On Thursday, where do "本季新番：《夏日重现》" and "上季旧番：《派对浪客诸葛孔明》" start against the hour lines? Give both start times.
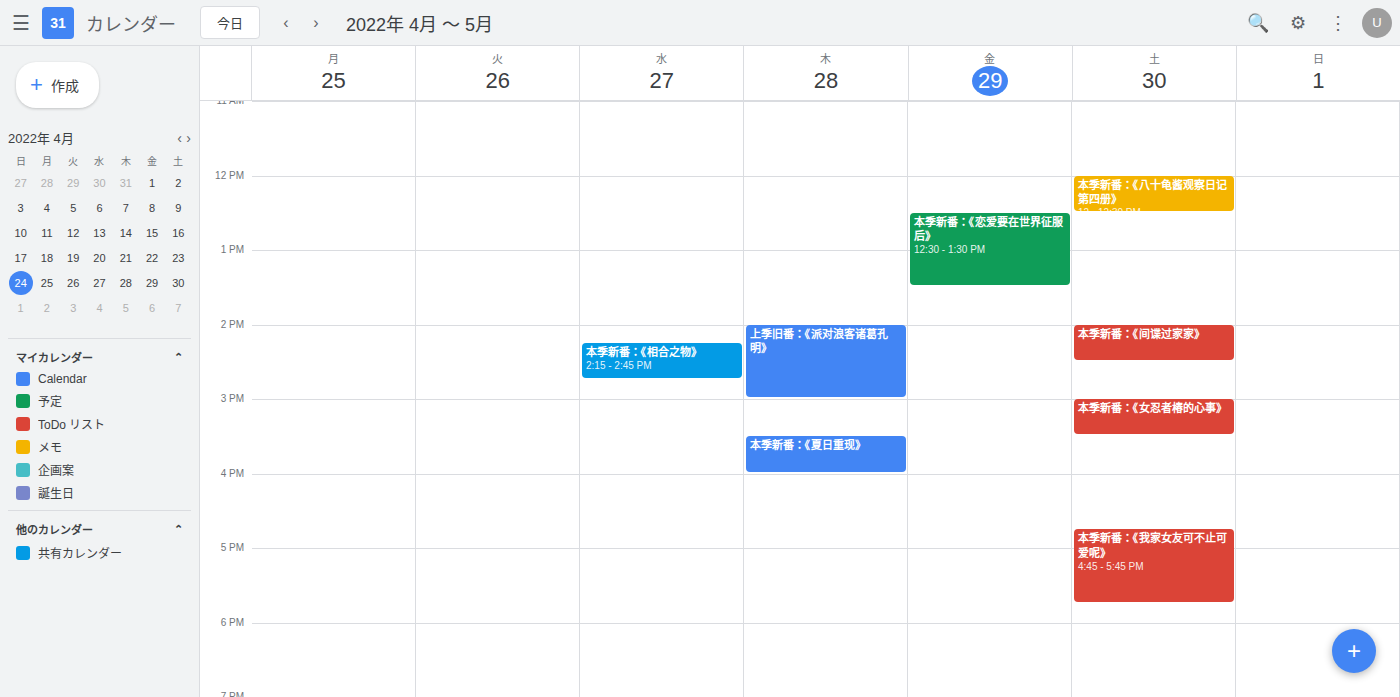
"本季新番：《夏日重现》": 3:30 PM, halfway between the 3 PM and 4 PM lines. "上季旧番：《派对浪客诸葛孔明》": 2:00 PM, exactly on the 2 PM line.